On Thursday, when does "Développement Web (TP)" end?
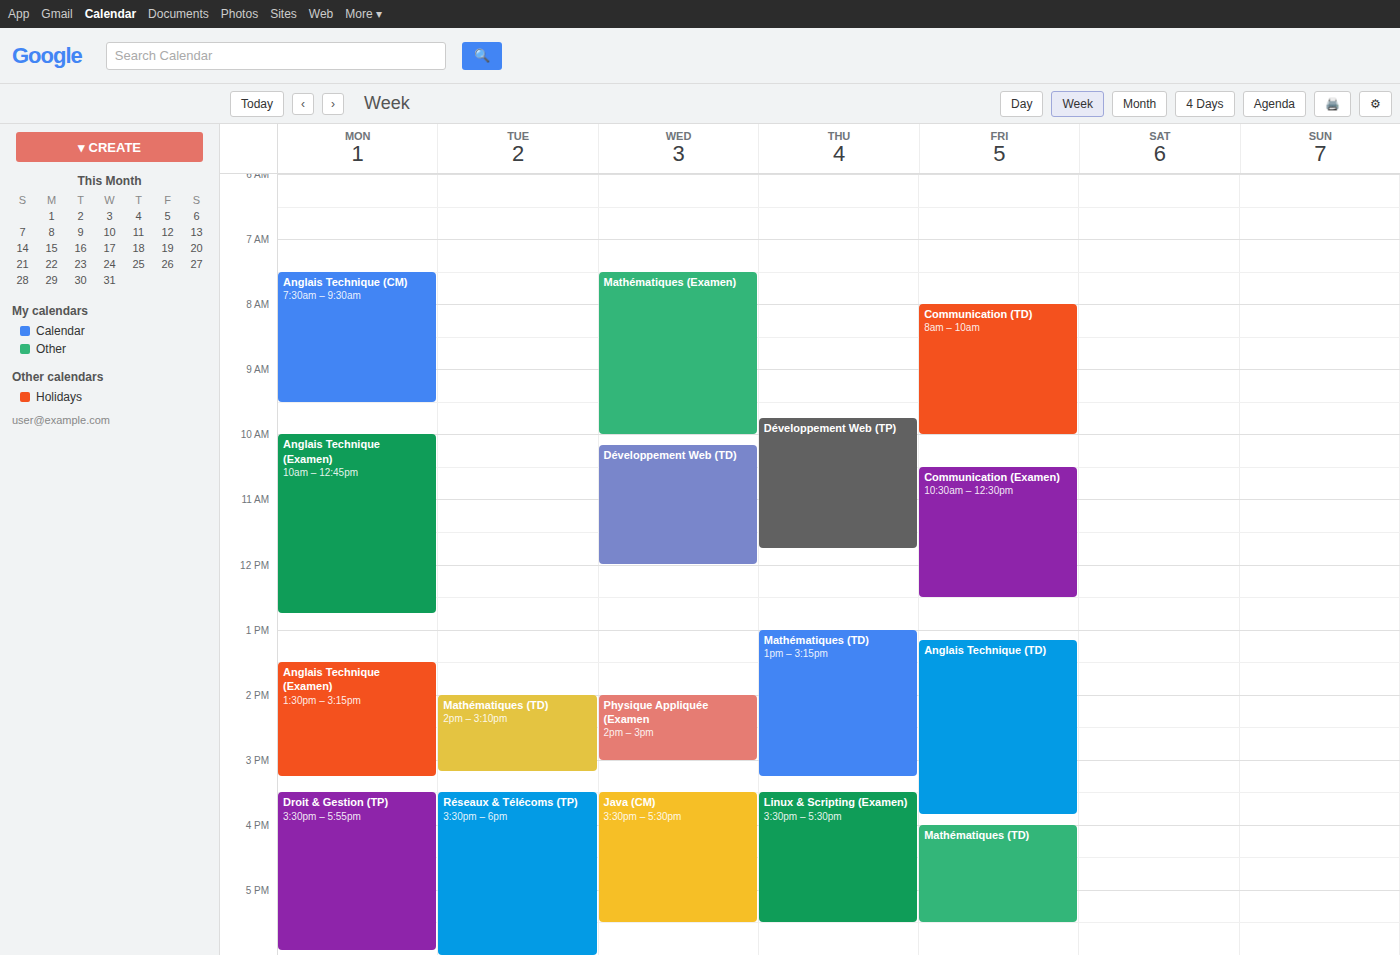
11:45 AM